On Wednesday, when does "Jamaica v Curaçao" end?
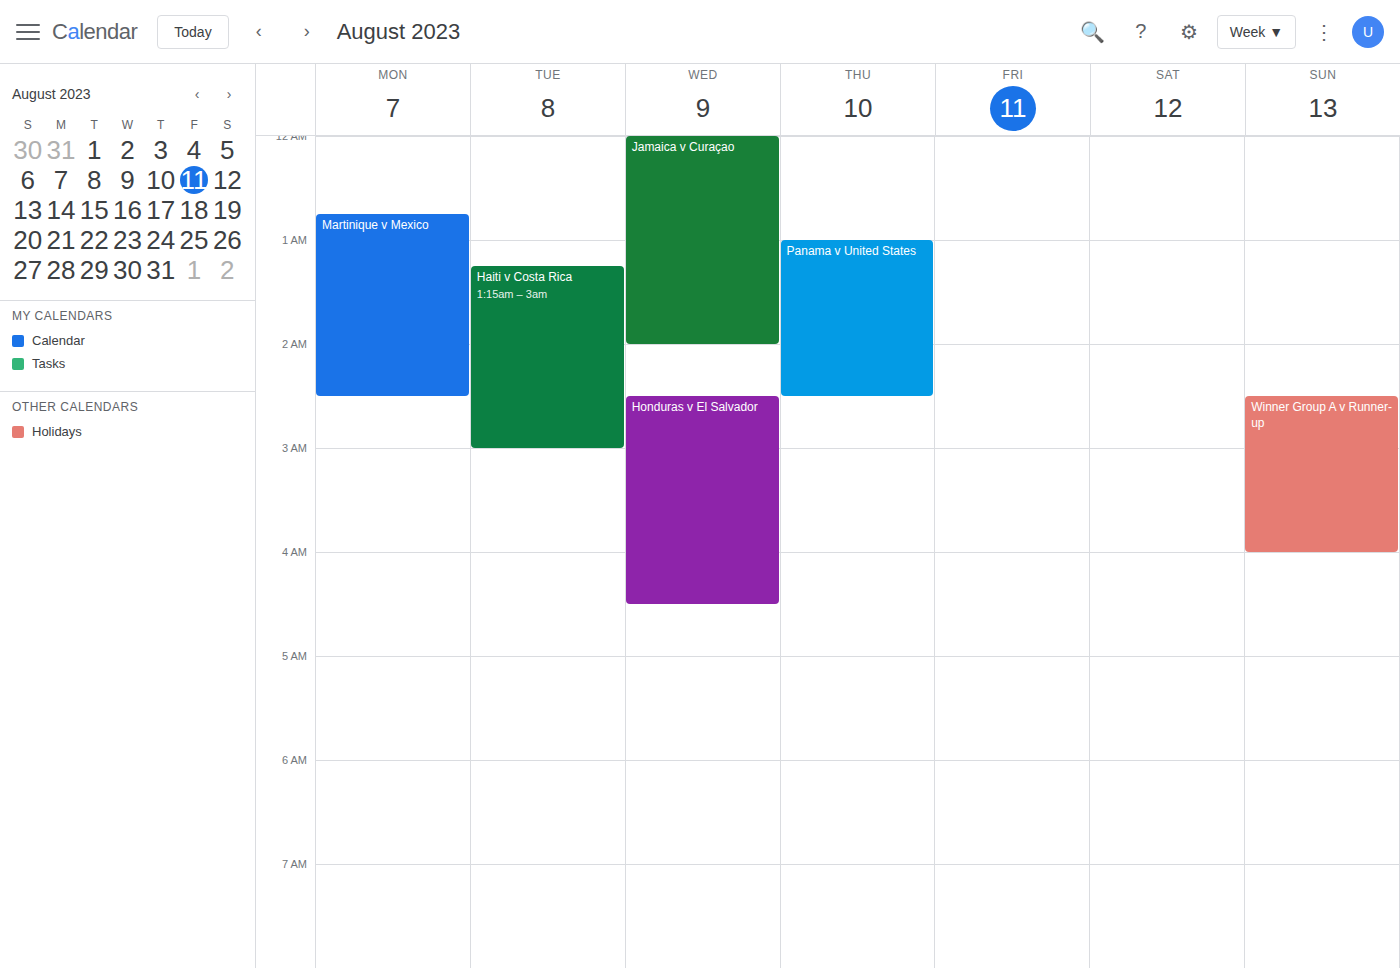
2:00 AM